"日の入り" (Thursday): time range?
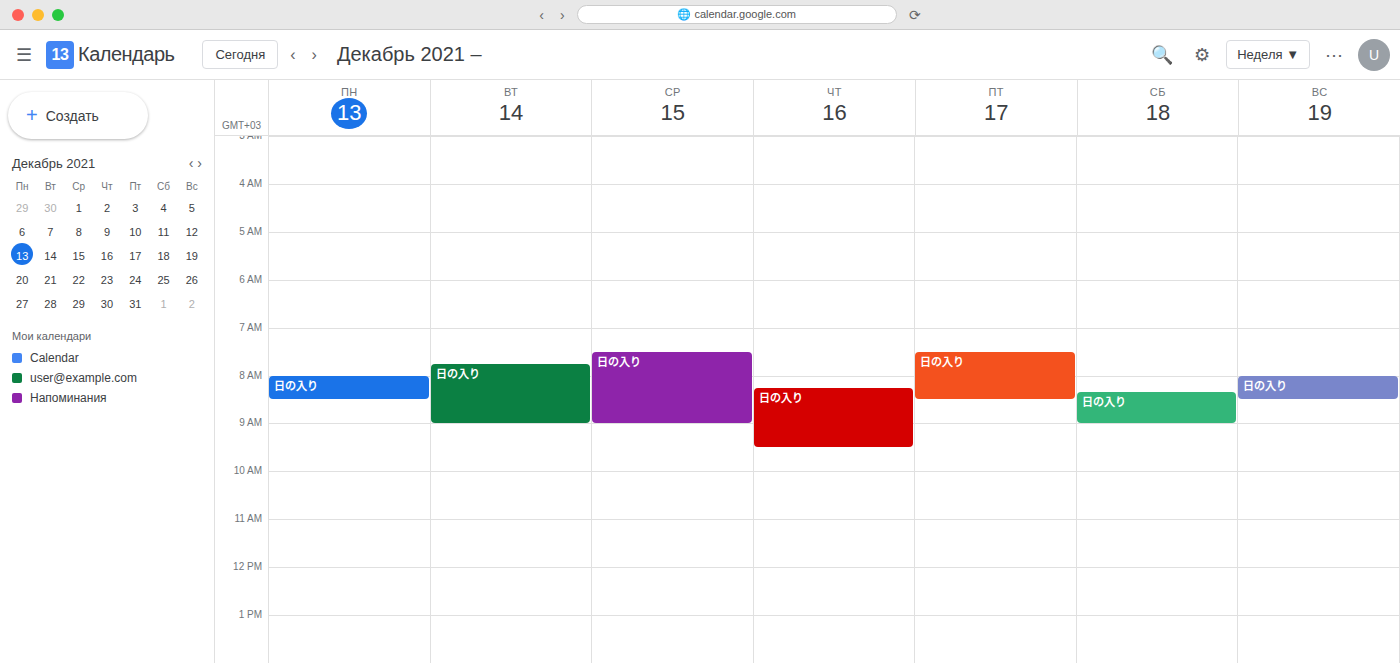
8:15 AM to 9:30 AM